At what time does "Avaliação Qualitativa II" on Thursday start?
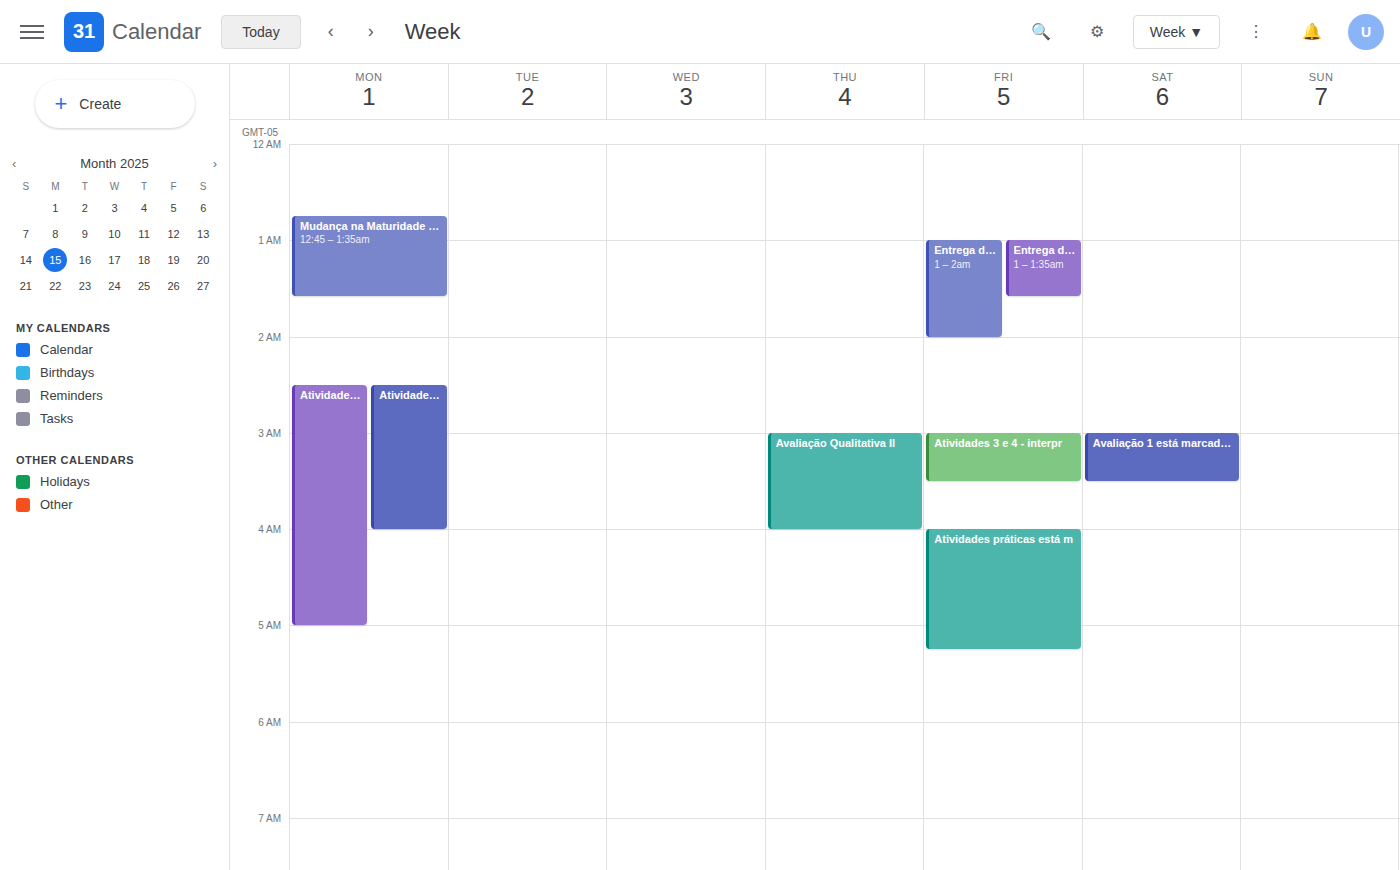
3:00 AM